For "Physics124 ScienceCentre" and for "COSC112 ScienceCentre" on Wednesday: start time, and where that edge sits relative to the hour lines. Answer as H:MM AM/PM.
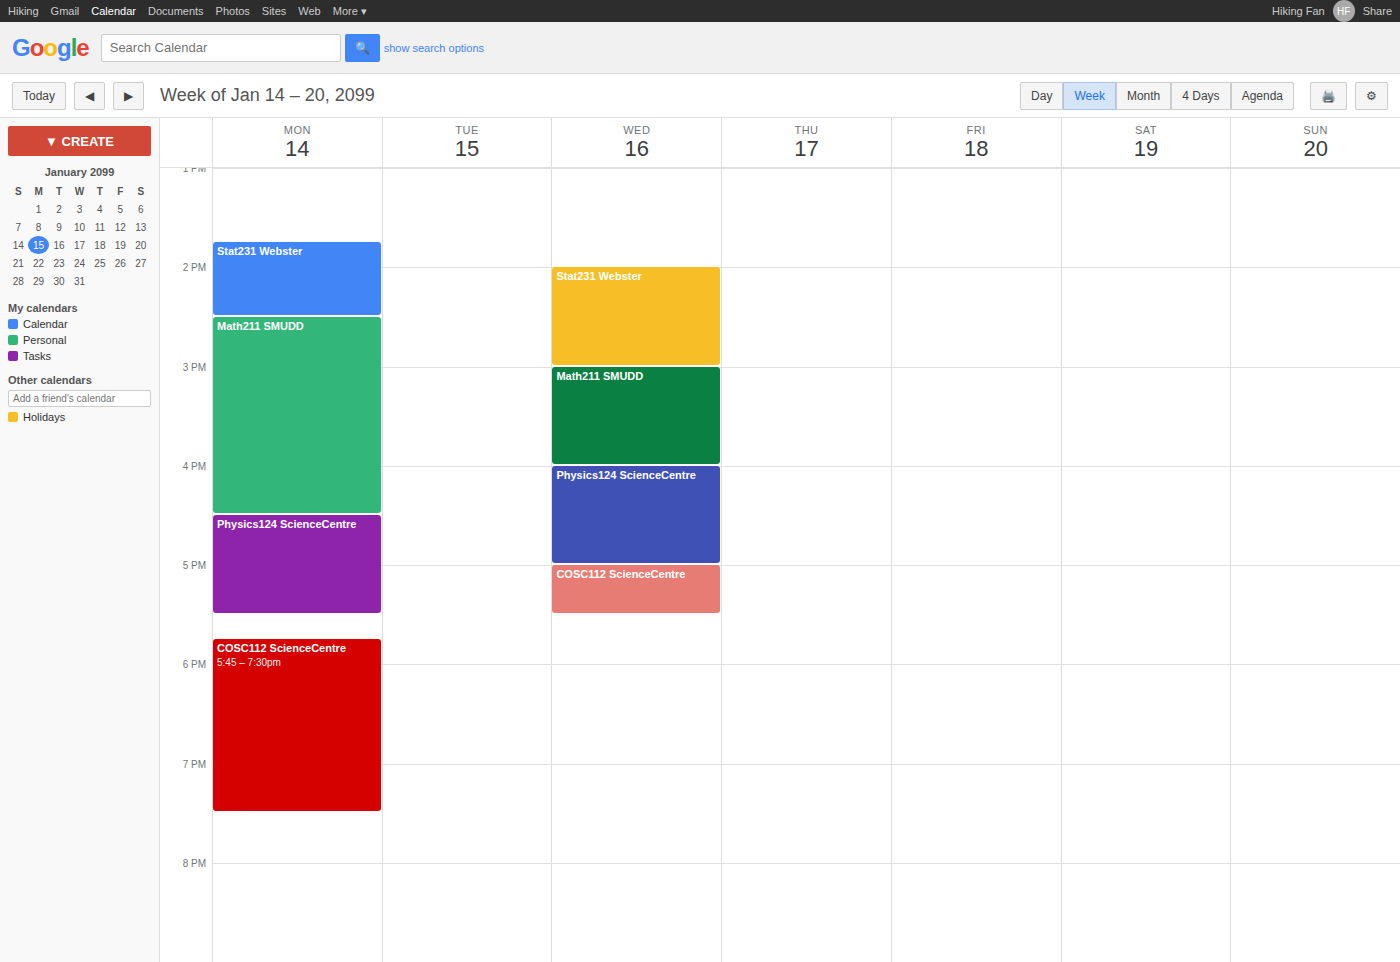
"Physics124 ScienceCentre": 4:00 PM, exactly on the 4 PM line. "COSC112 ScienceCentre": 5:00 PM, exactly on the 5 PM line.